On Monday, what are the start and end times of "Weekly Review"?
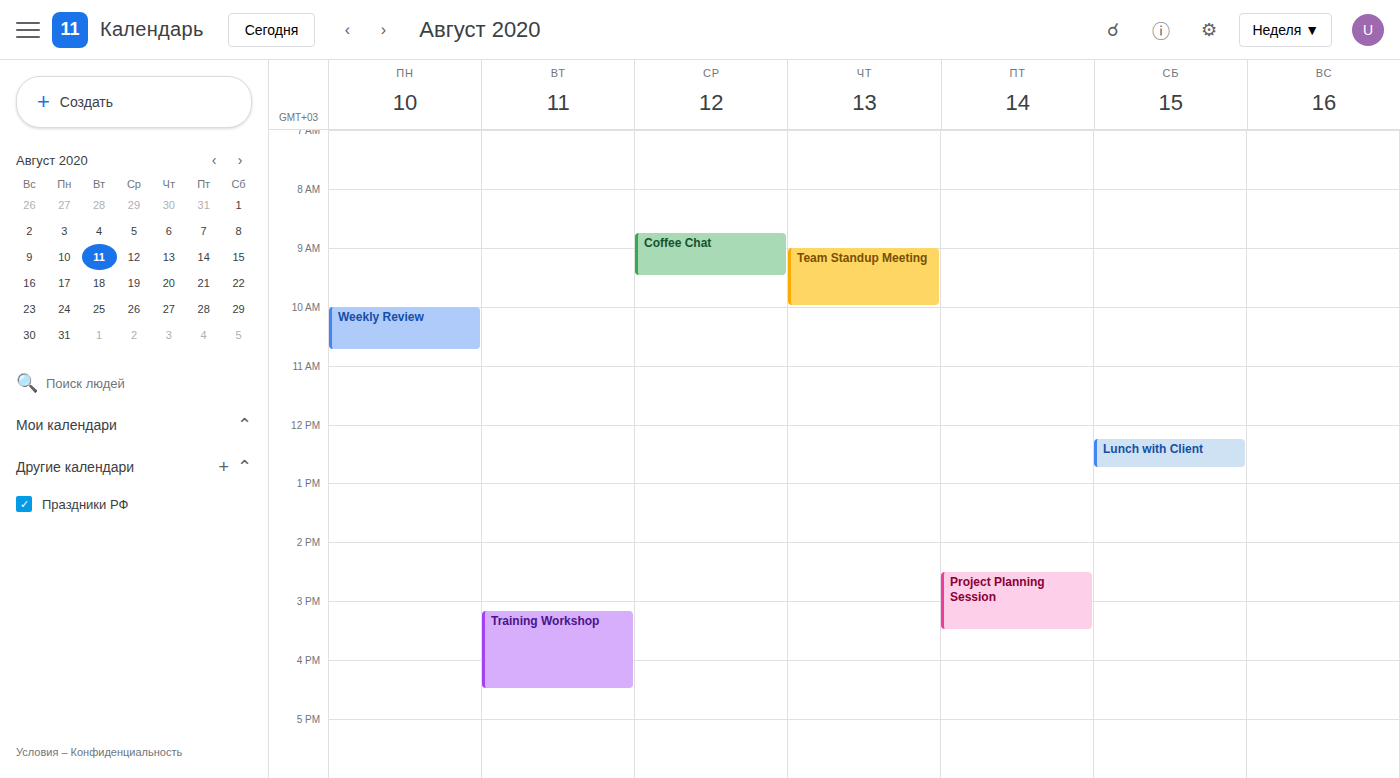
10:00 AM to 10:45 AM